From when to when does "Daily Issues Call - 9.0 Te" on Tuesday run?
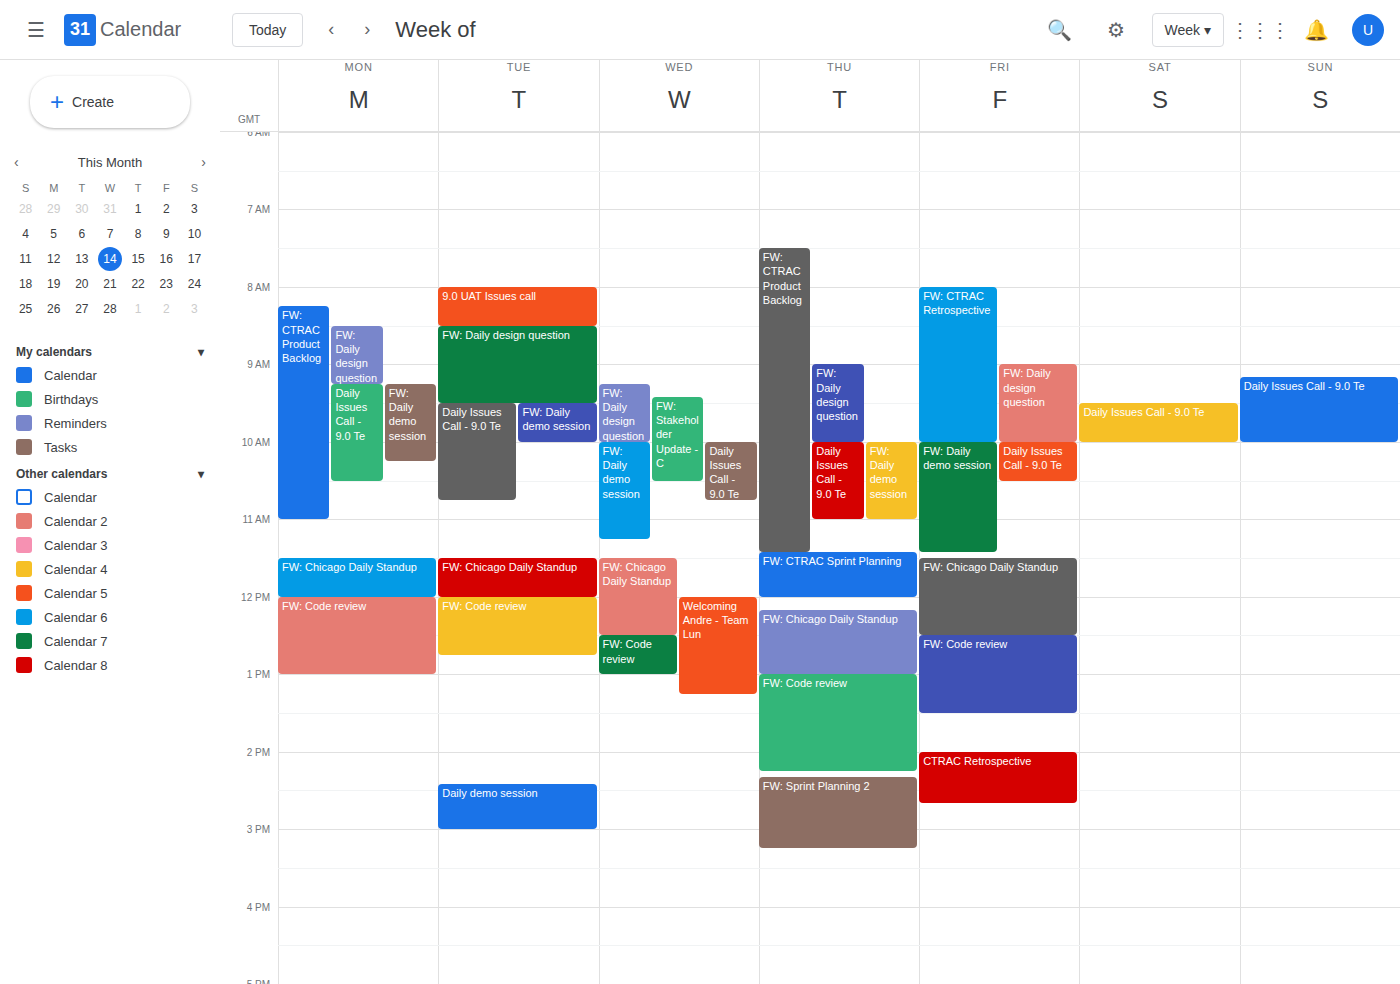
9:30 AM to 10:45 AM